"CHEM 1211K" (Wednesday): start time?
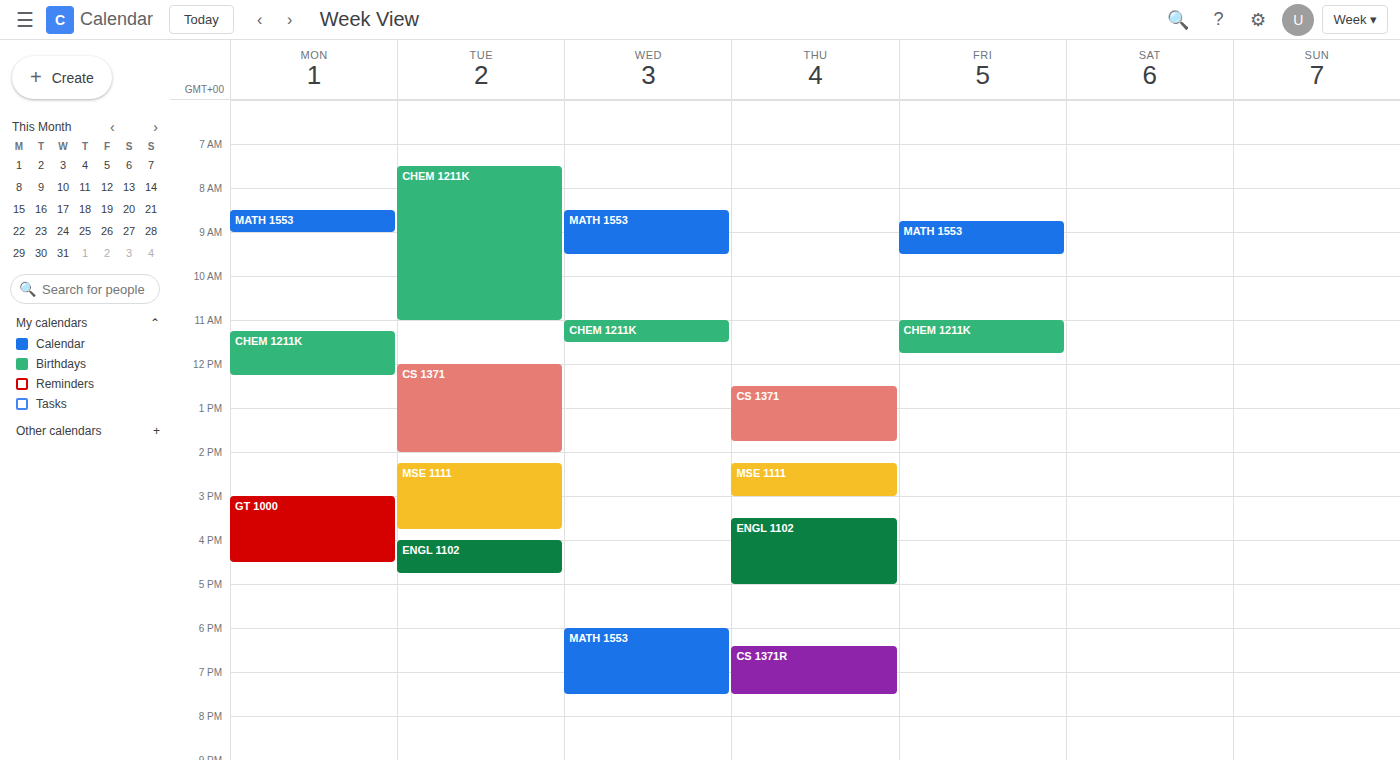
11:00 AM